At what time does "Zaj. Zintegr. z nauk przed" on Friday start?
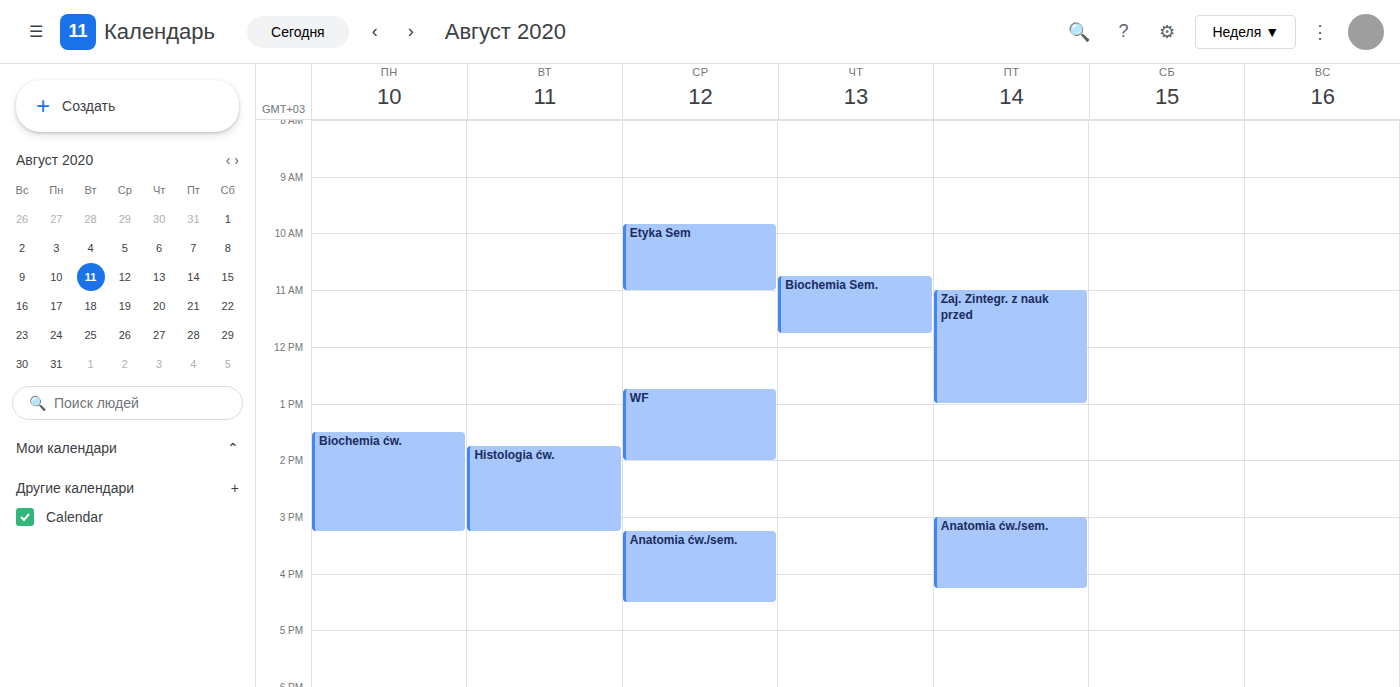
11:00 AM